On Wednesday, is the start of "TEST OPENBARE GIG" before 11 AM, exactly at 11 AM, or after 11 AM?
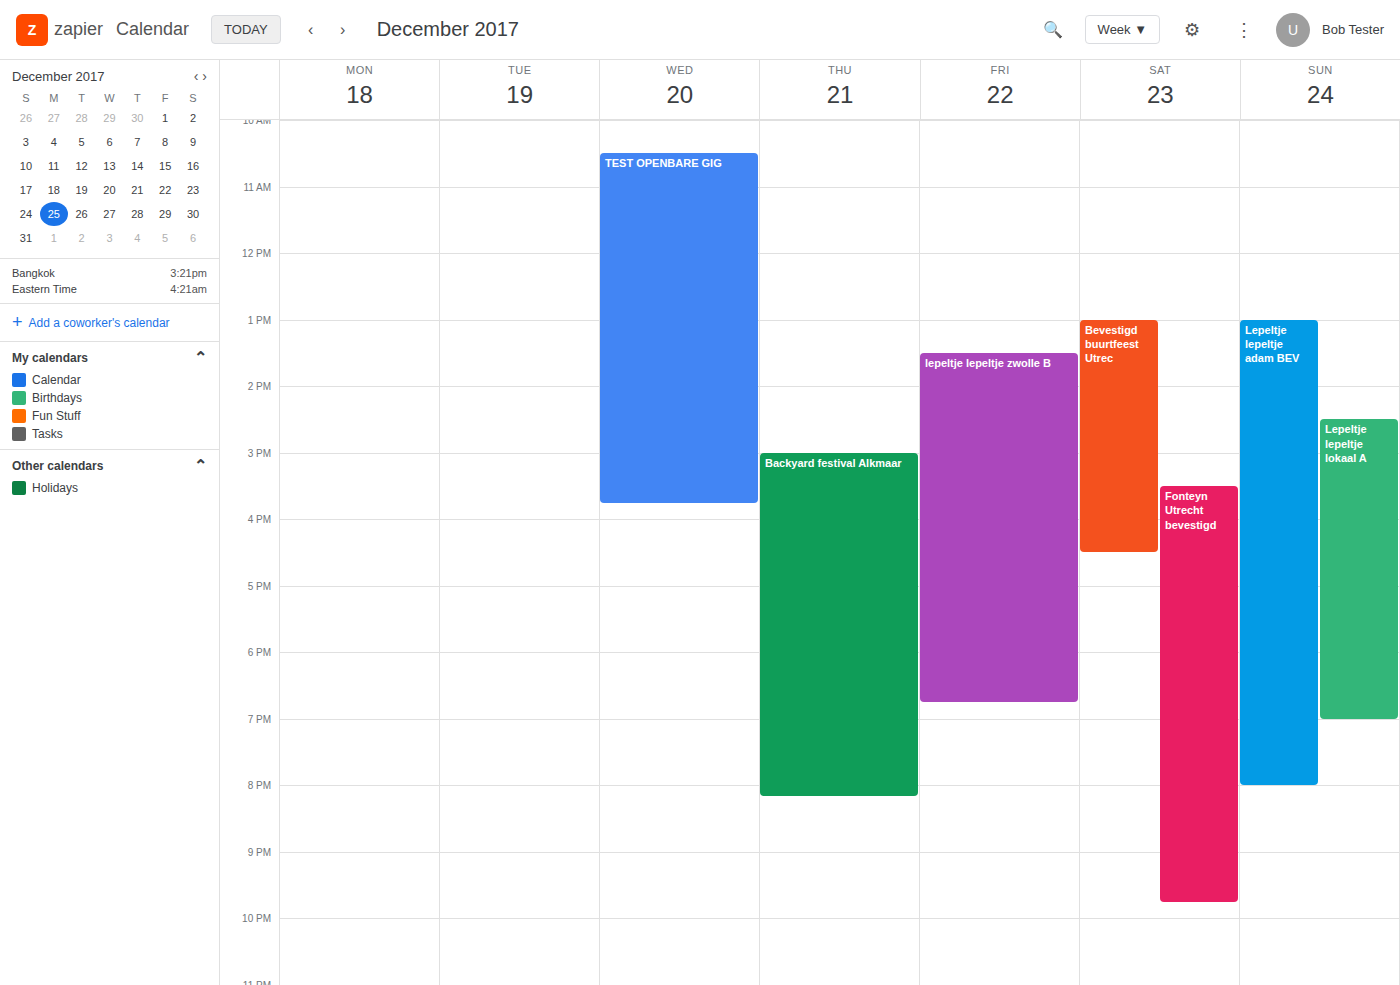
10:30 AM -- before 11 AM, 30 minutes above the 11 AM line.